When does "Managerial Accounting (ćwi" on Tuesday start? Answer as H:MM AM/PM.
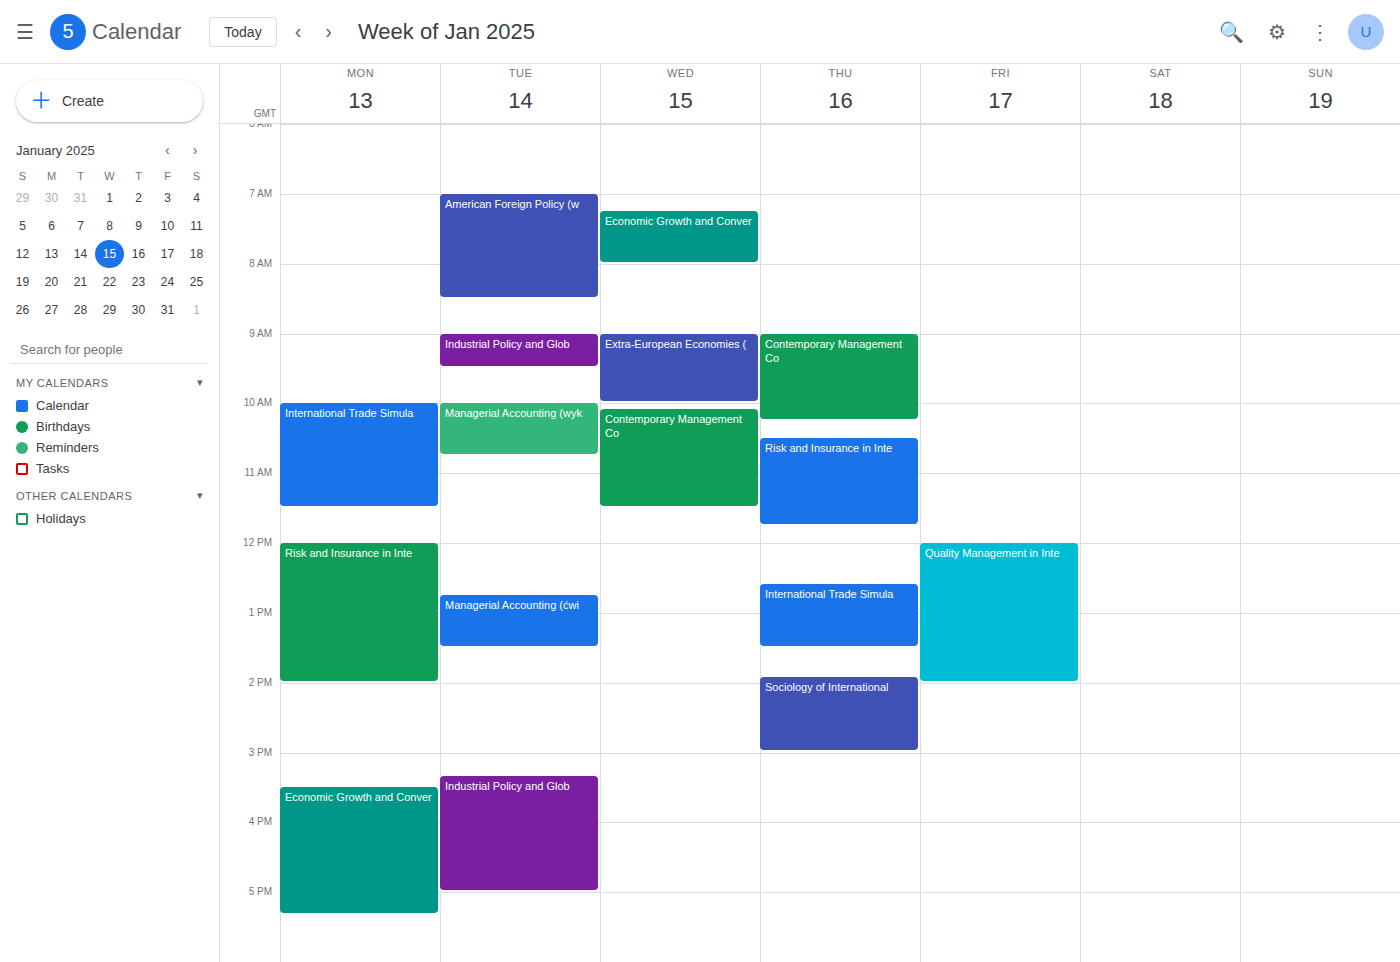
12:45 PM